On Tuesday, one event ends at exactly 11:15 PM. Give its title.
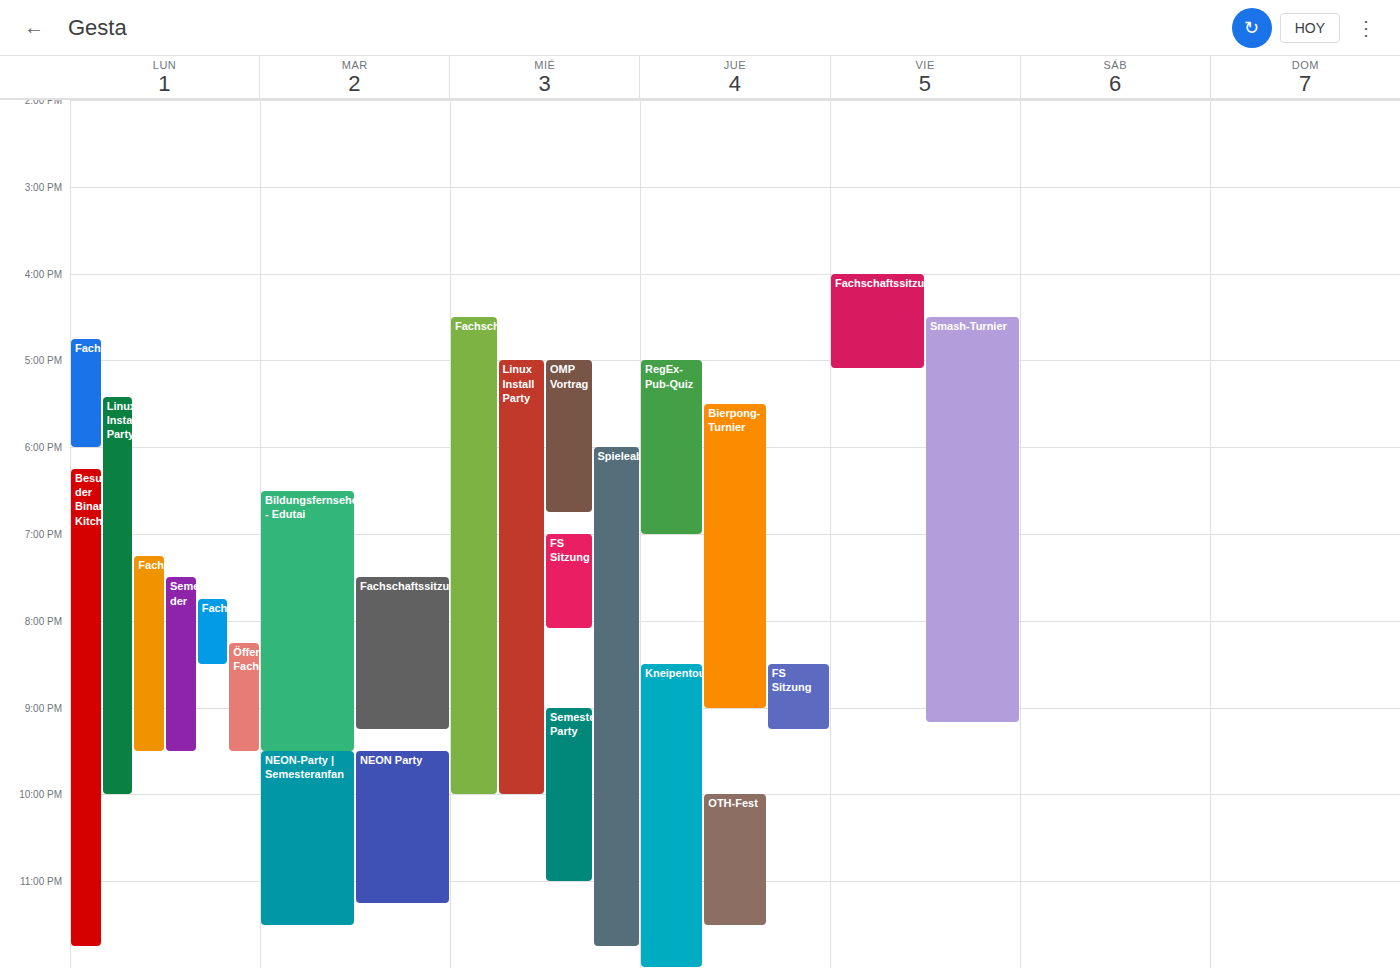
"NEON Party"